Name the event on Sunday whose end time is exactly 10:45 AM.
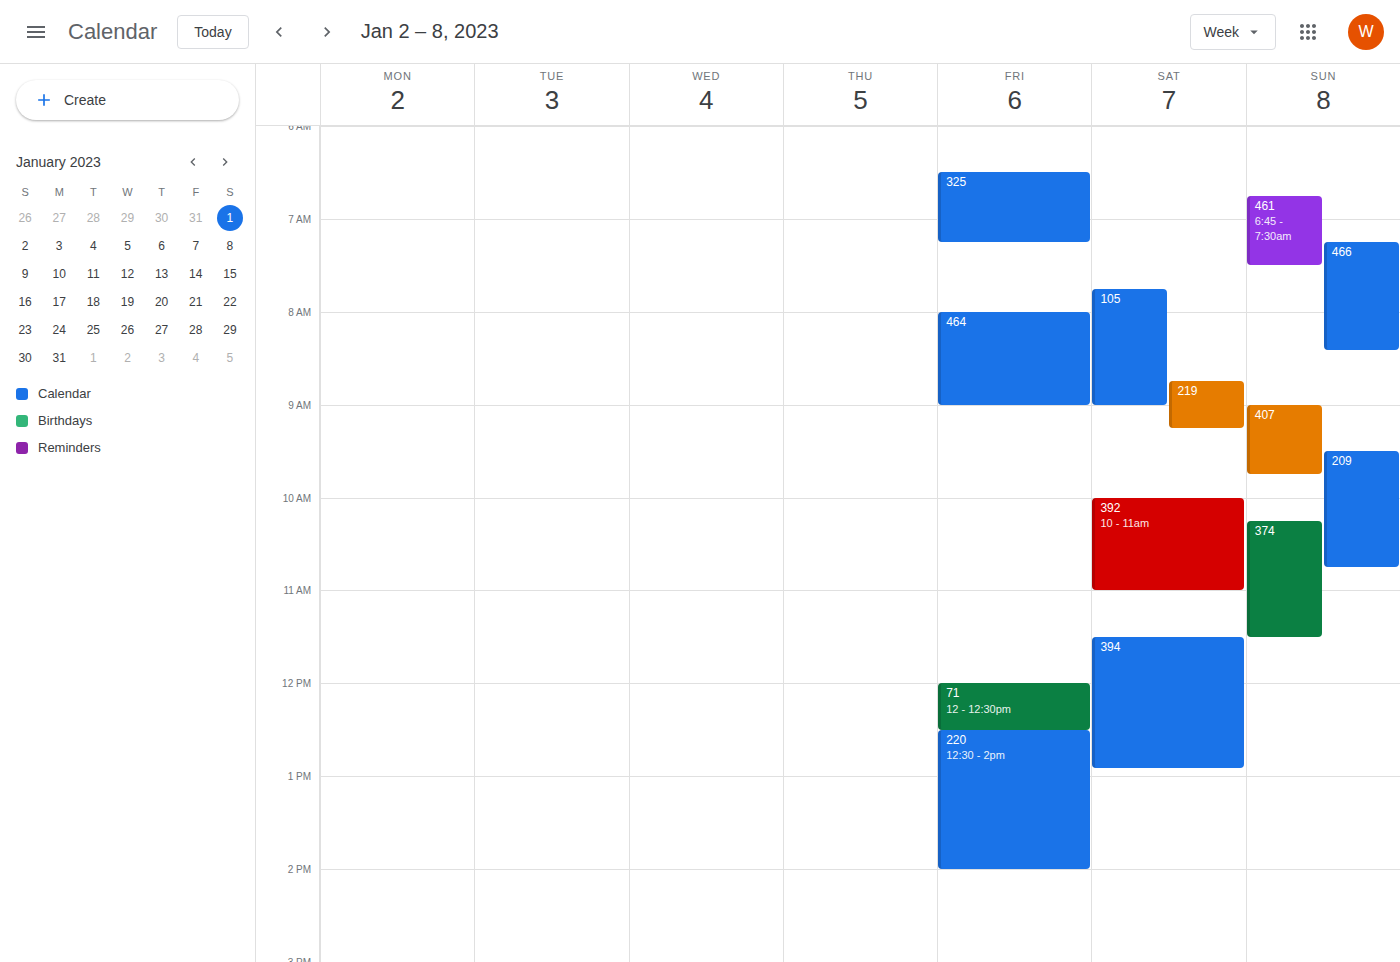
"209"